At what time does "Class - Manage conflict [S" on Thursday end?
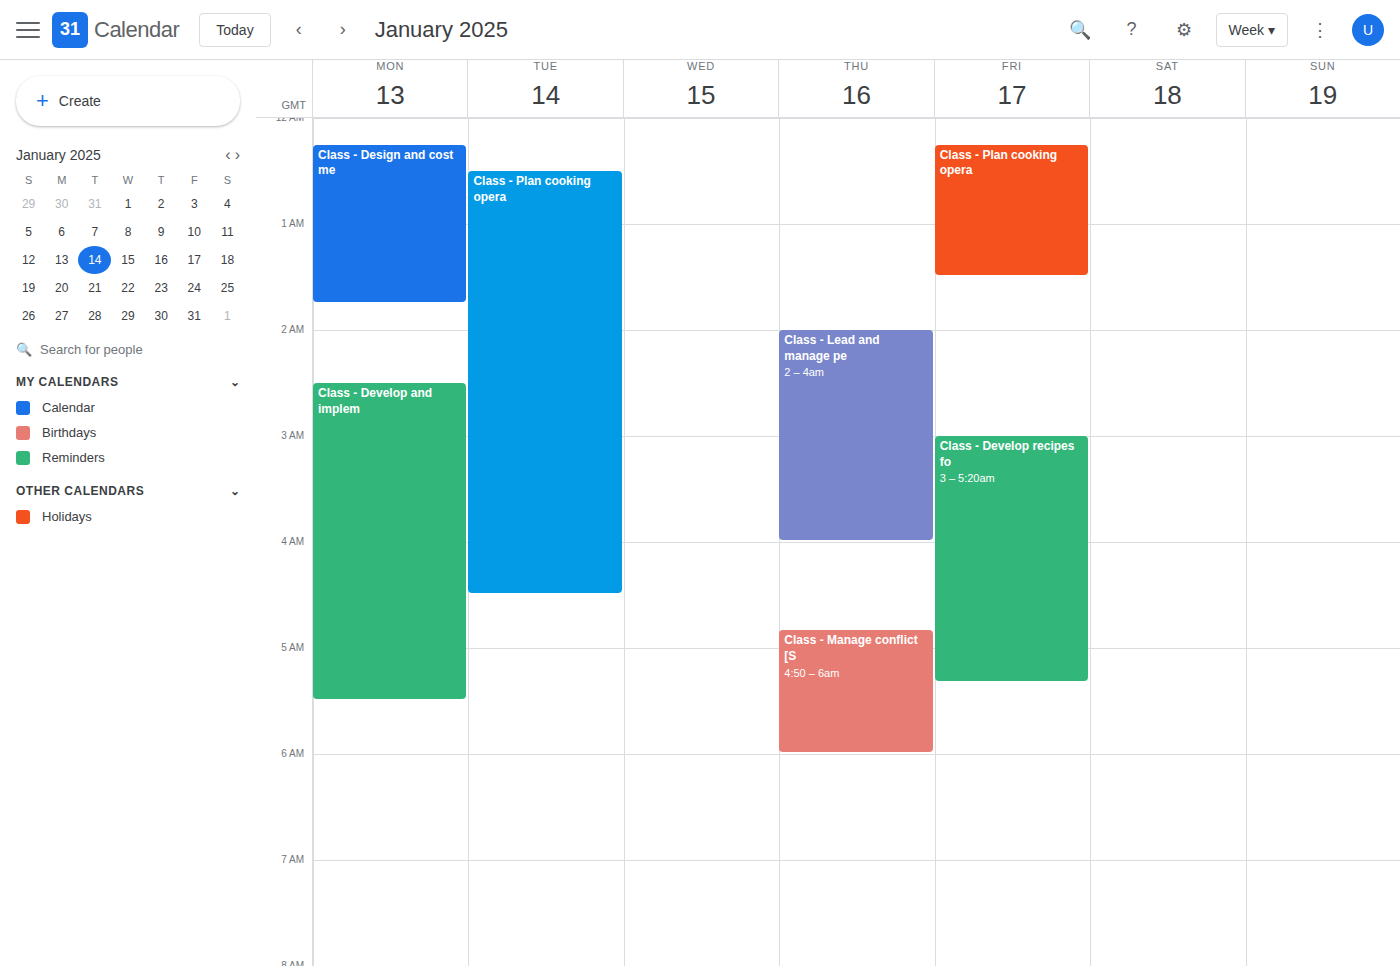
06:00